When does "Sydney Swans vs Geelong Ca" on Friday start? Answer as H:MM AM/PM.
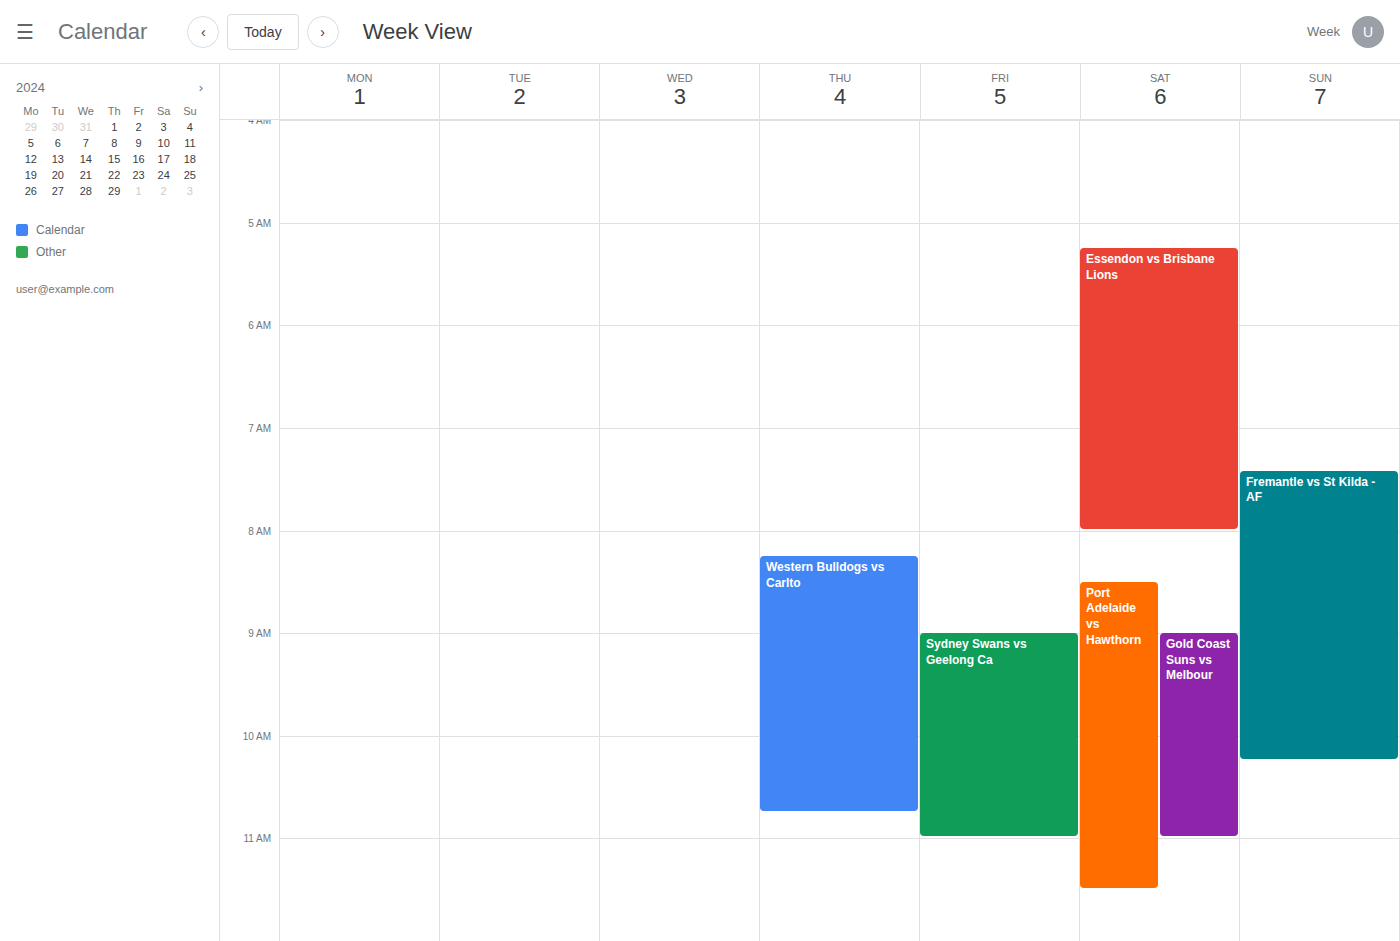
9:00 AM